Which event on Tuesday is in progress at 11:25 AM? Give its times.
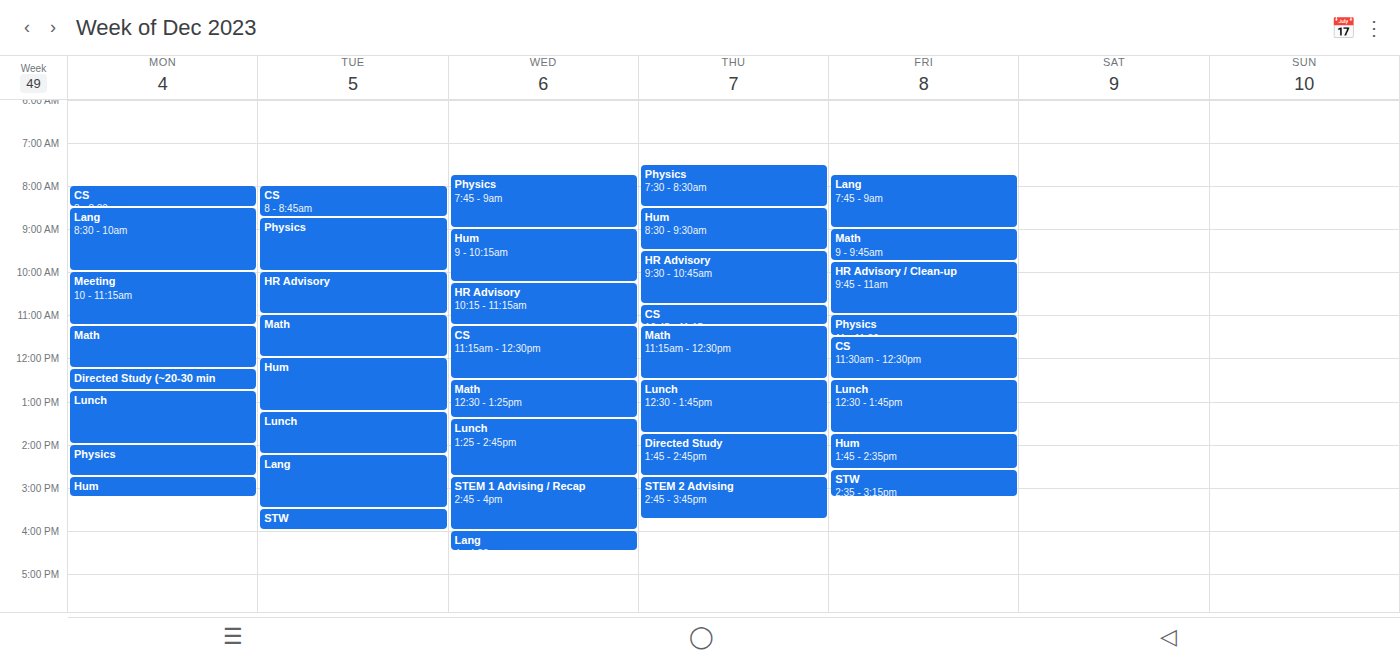
"Math", 11:00 AM to 12:00 PM